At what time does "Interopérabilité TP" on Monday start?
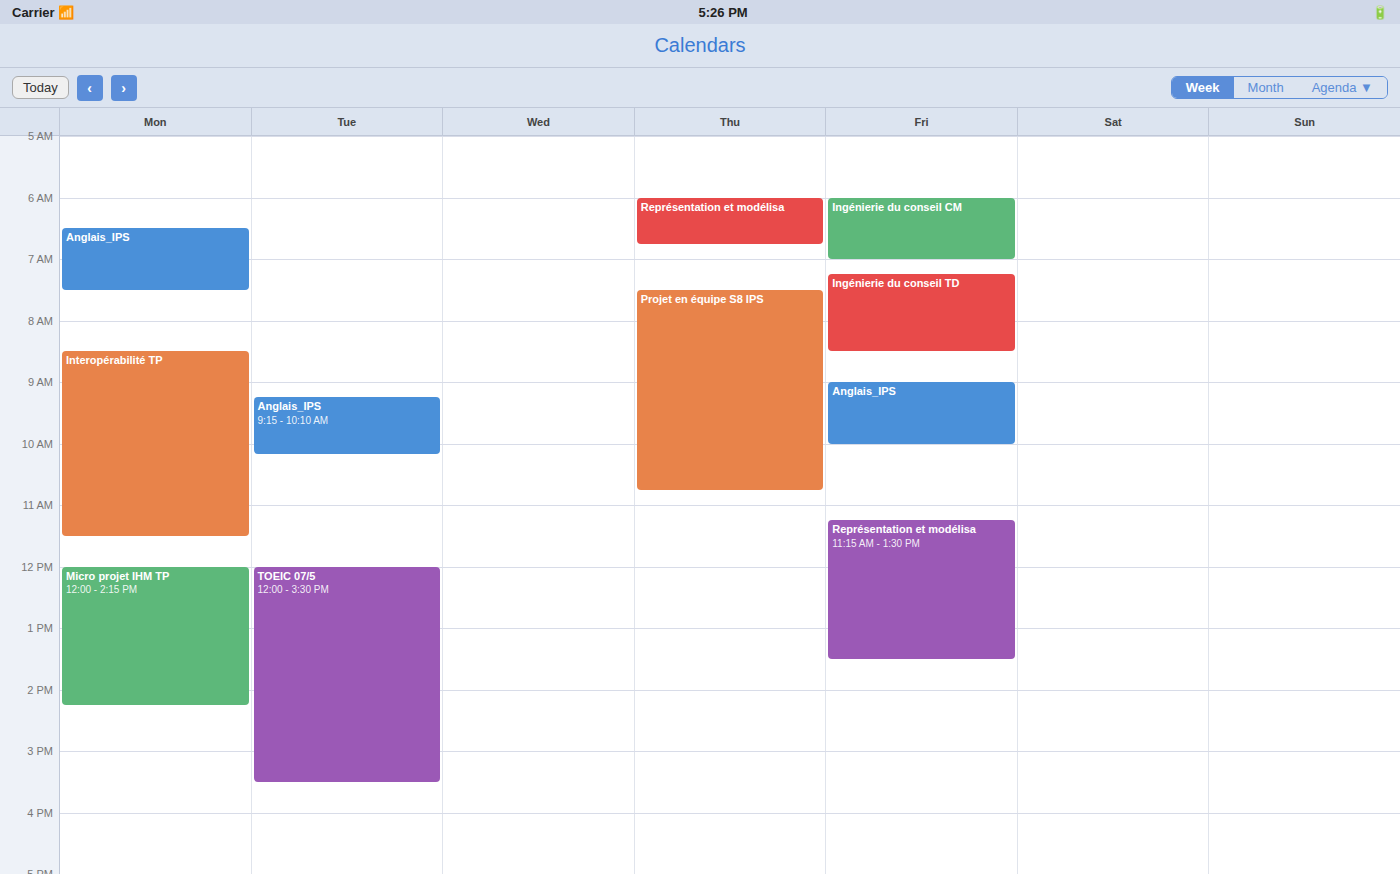
8:30 AM